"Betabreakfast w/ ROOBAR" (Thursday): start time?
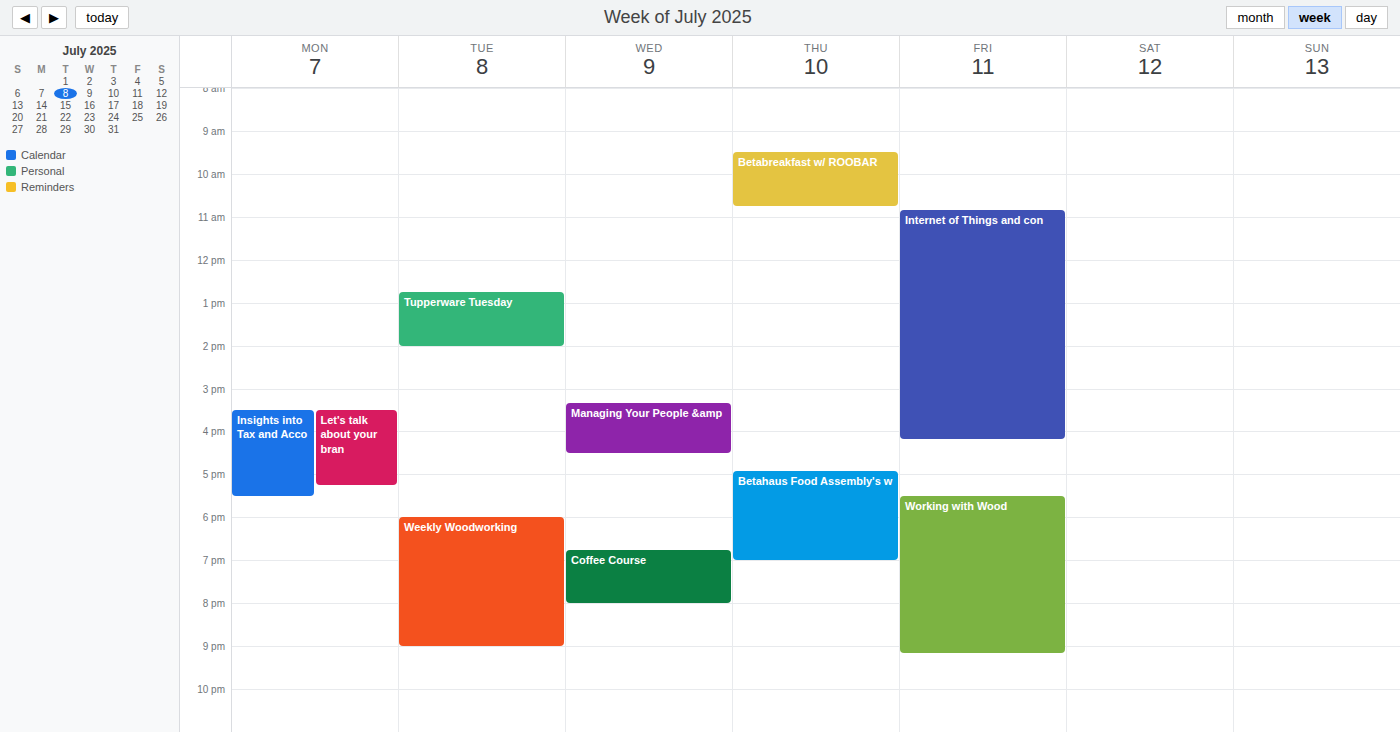
09:30